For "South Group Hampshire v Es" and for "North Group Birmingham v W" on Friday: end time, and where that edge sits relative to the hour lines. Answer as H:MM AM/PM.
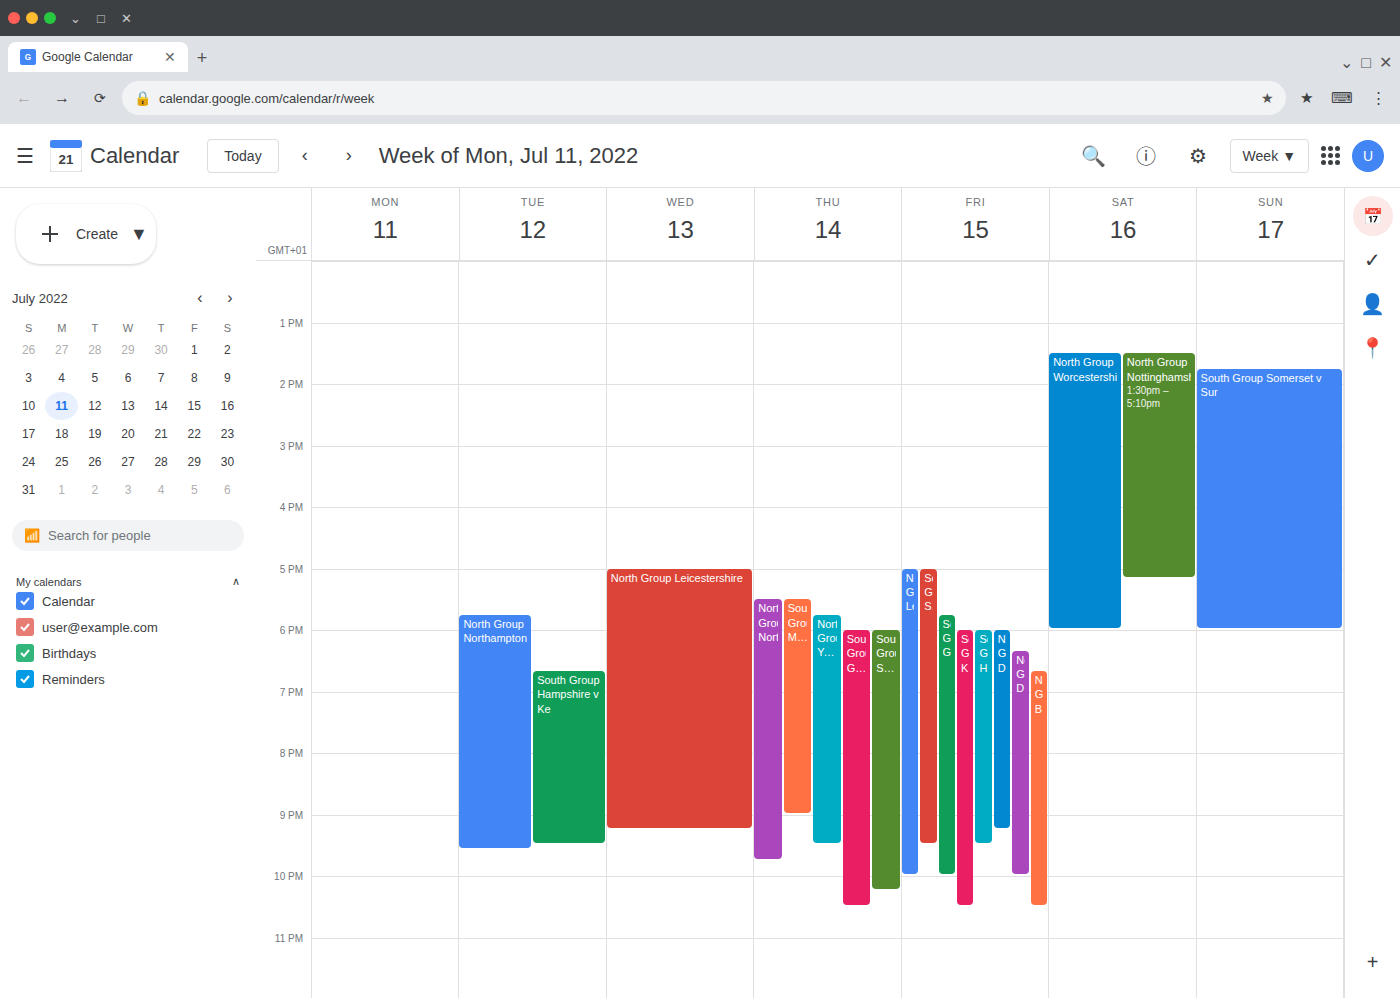
"South Group Hampshire v Es": 9:30 PM, halfway between the 9 PM and 10 PM lines. "North Group Birmingham v W": 10:30 PM, halfway between the 10 PM and 11 PM lines.